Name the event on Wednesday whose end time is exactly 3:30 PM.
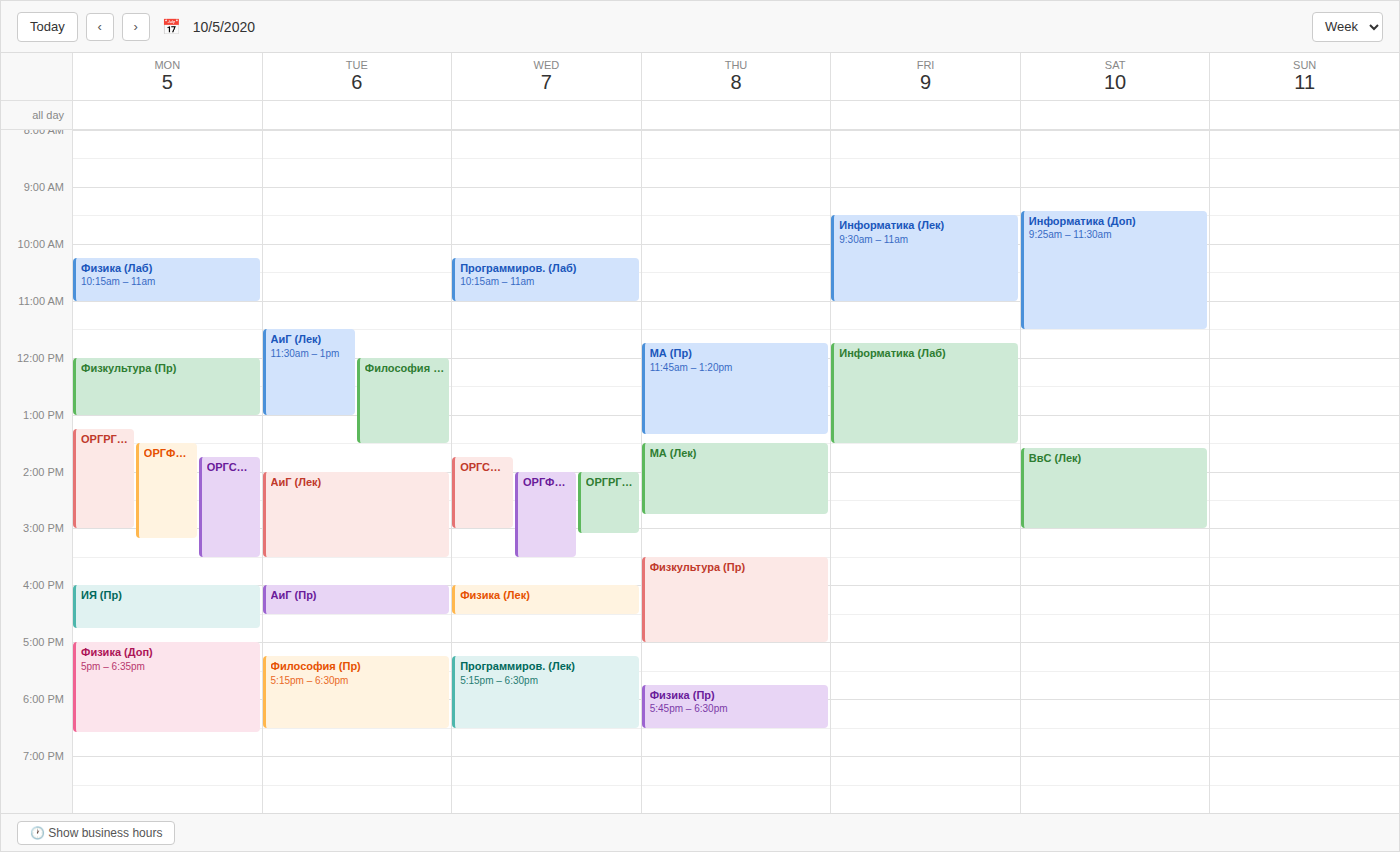
"ОРГФИЦРР (Лек)"